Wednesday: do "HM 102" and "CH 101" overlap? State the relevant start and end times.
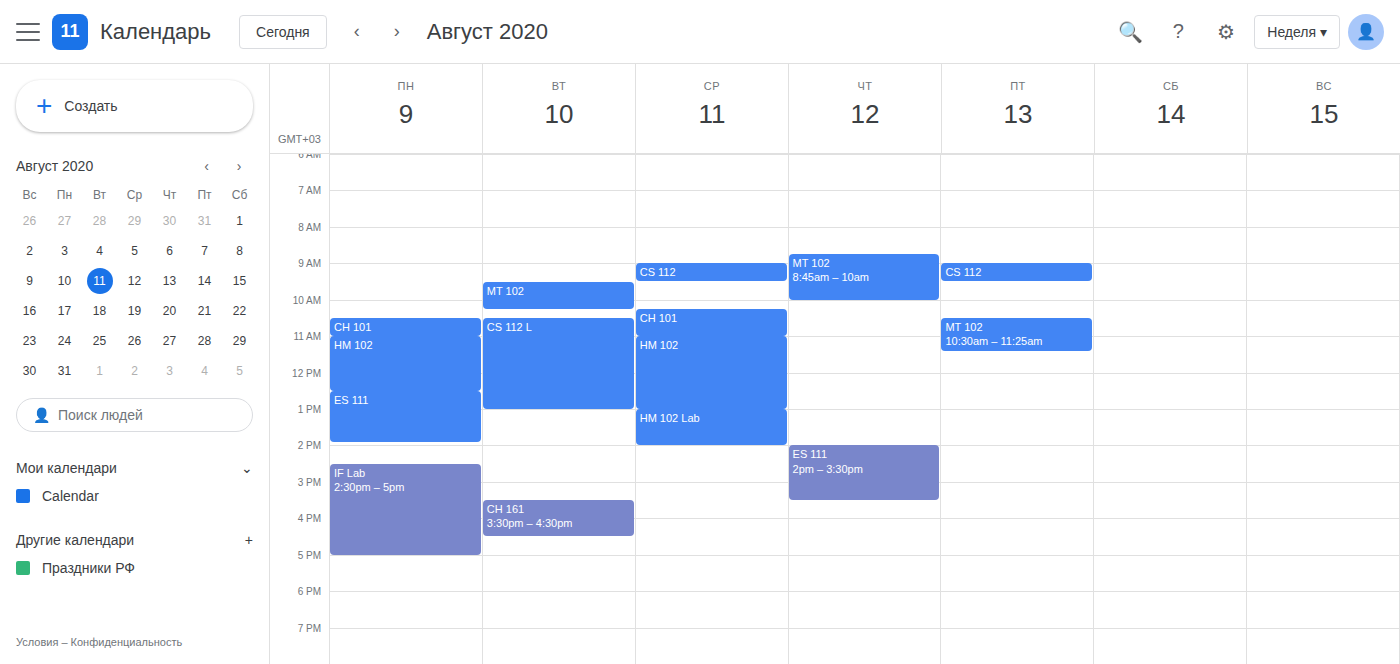
"CH 101" ends at 11:00 AM, exactly when "HM 102" starts -- they touch but do not overlap.